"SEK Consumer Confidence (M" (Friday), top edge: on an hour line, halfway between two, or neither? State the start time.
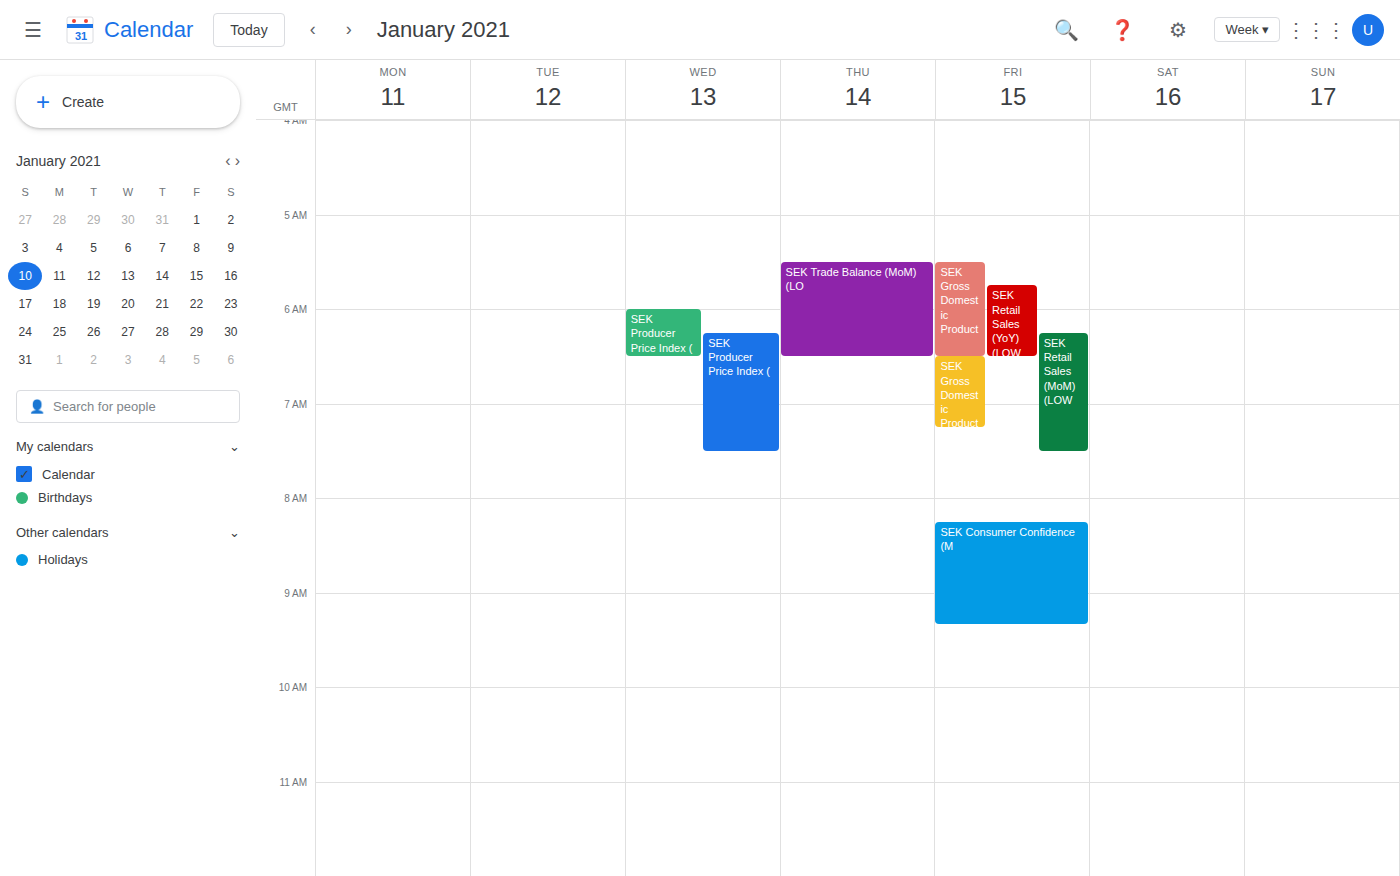
8:15 AM -- neither: a quarter of the way from the 8 AM line to the 9 AM line.